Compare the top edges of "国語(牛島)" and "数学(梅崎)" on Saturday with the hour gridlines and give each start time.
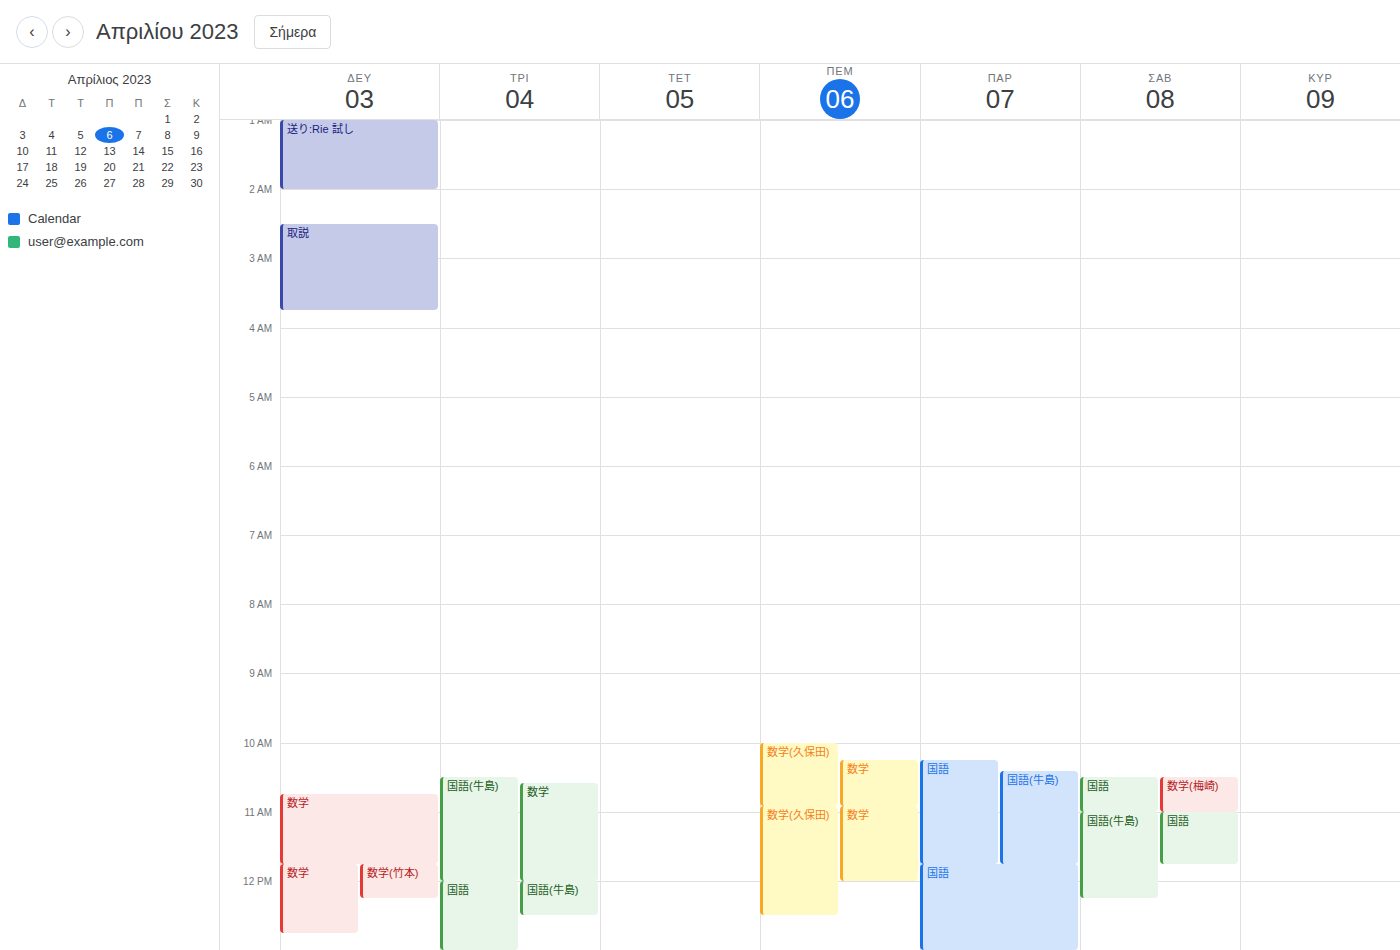
"国語(牛島)": 11:00 AM, exactly on the 11 AM line. "数学(梅崎)": 10:30 AM, halfway between the 10 AM and 11 AM lines.